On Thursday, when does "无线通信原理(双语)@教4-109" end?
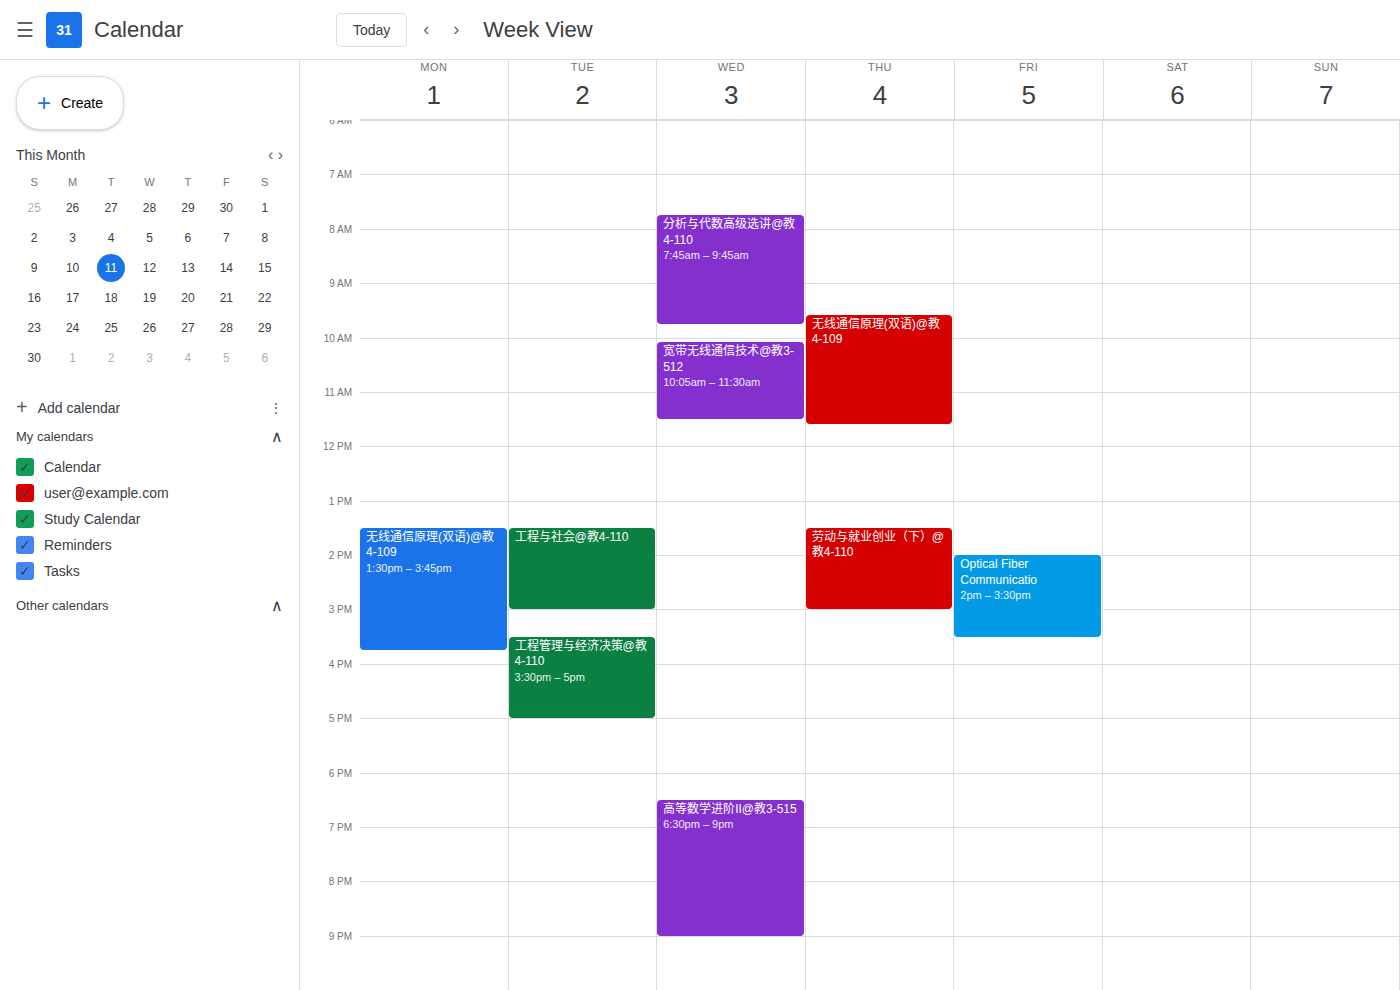
11:35 AM